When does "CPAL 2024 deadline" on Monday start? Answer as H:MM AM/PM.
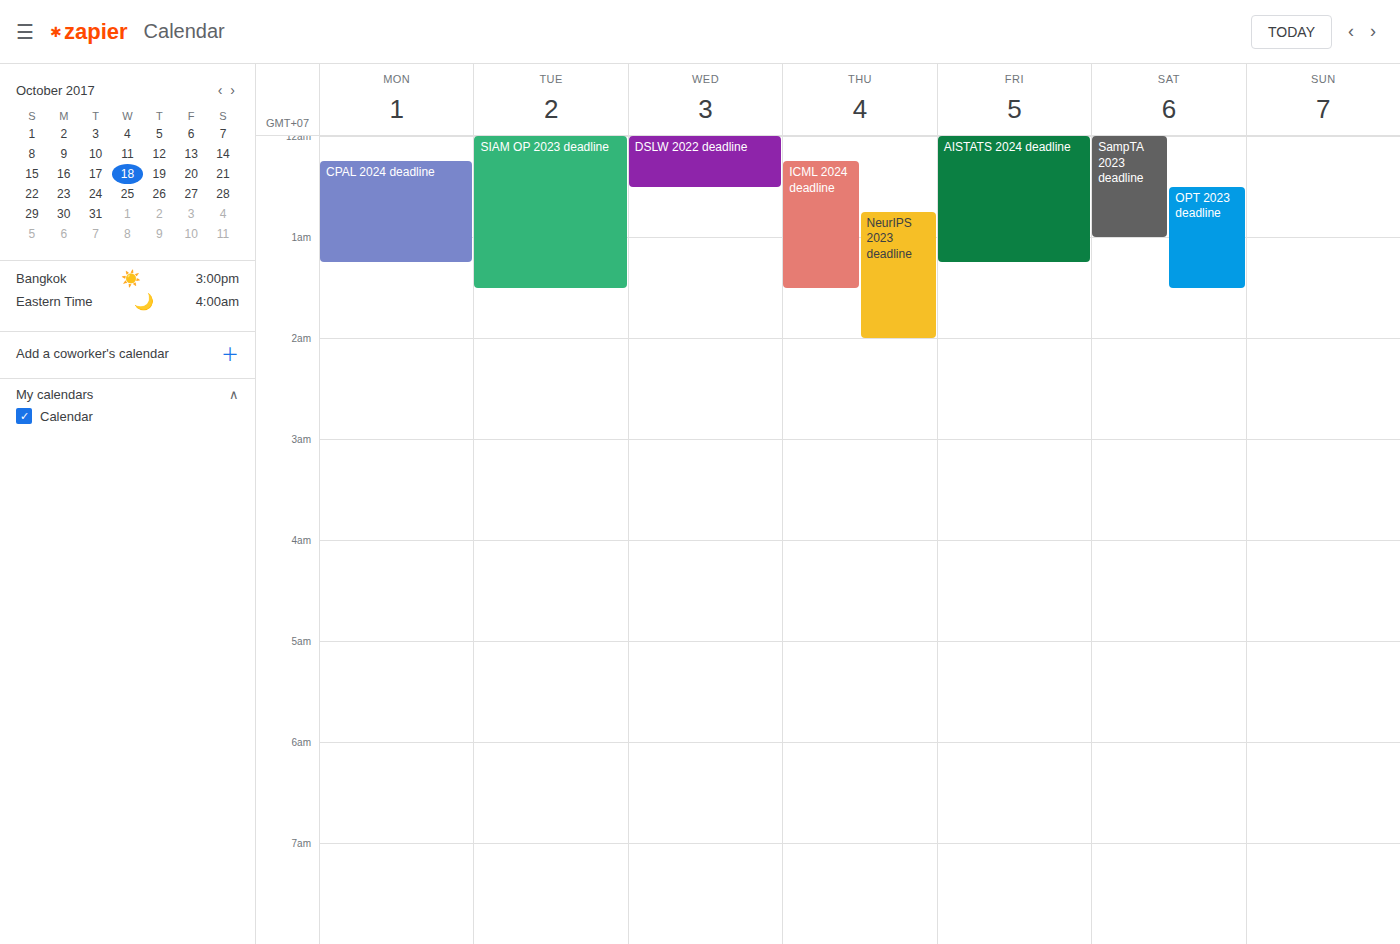
12:15 AM